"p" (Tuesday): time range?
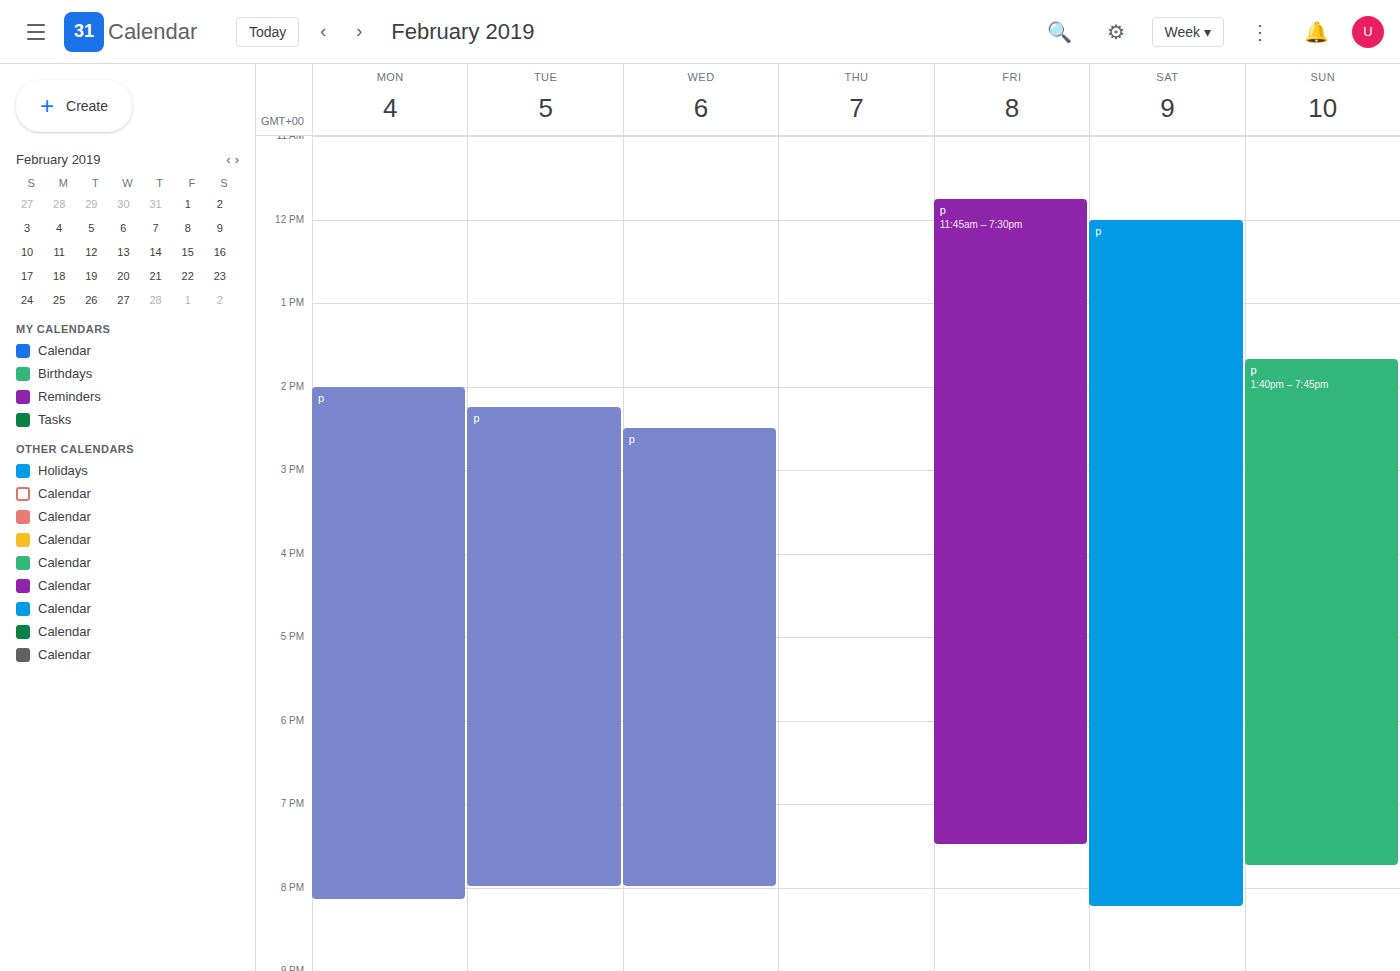
2:15 PM to 8:00 PM